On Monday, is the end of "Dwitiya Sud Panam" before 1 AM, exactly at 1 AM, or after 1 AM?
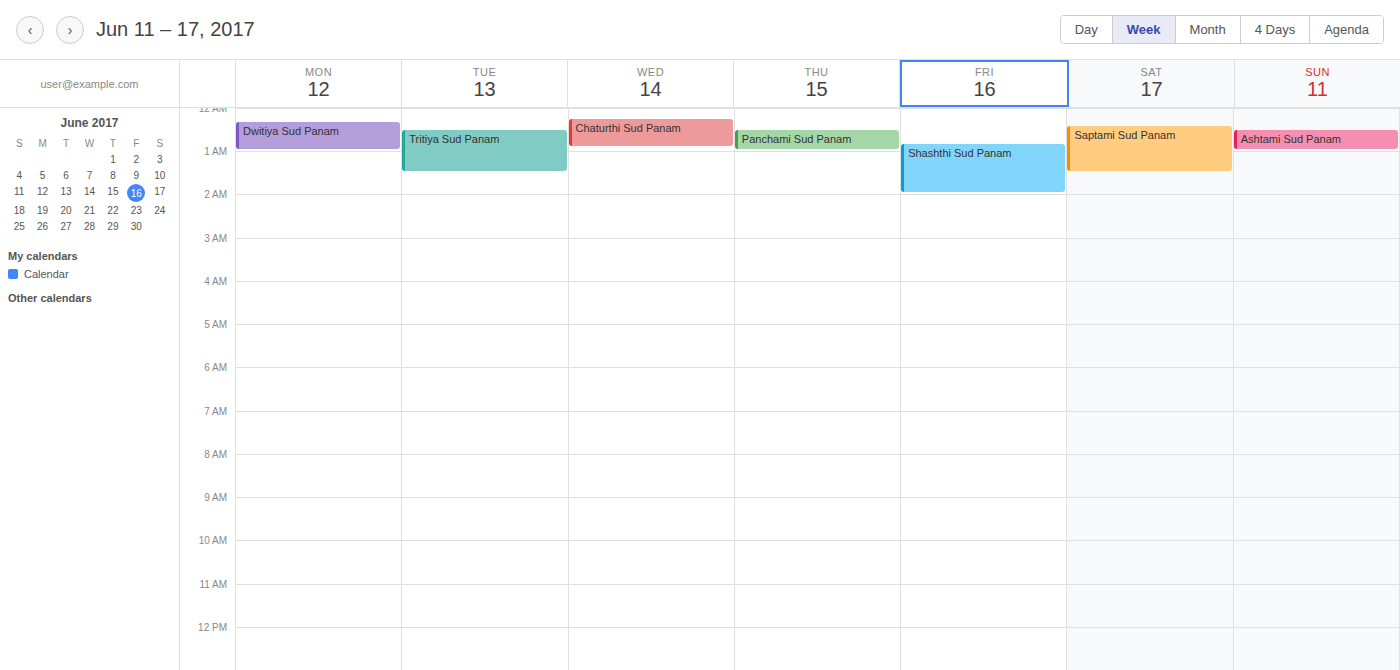
1:00 AM -- exactly at 1 AM, on the 1 AM line.